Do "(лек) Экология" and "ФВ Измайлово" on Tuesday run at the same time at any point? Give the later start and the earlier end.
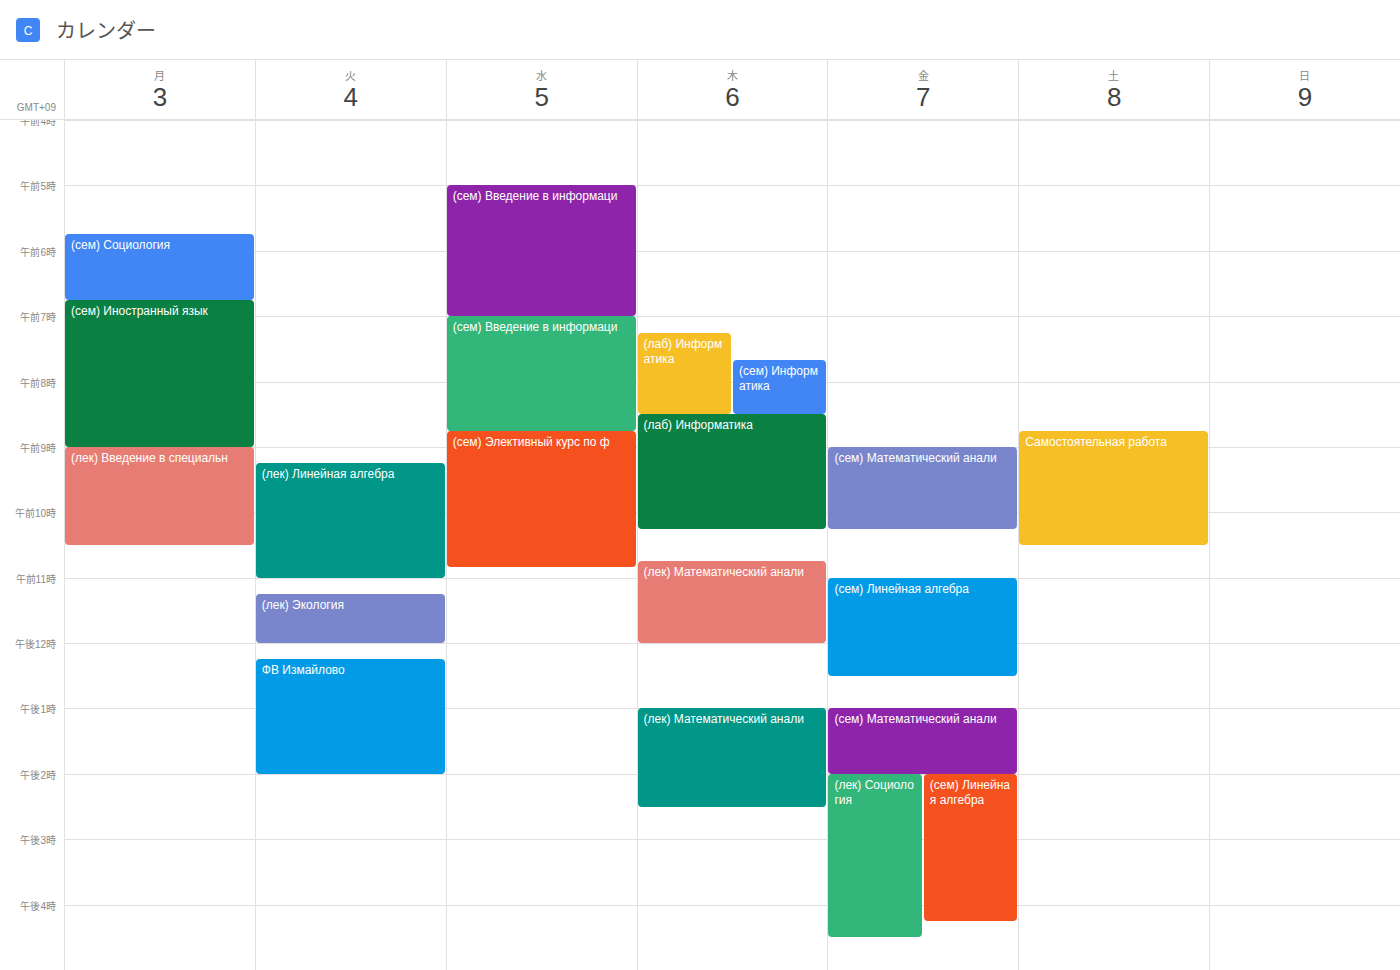
"(лек) Экология" ends at 12:00 PM and "ФВ Измайлово" starts at 12:15 PM -- no overlap.